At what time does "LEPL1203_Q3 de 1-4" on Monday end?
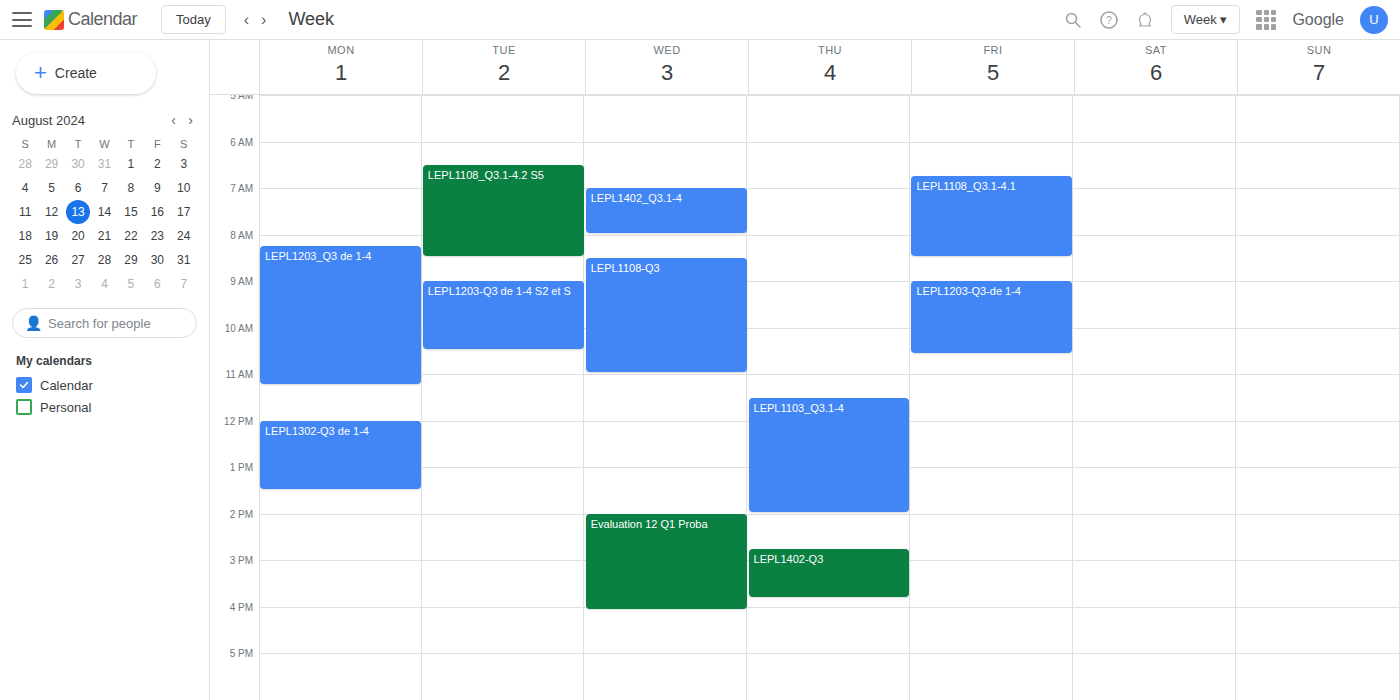
11:15 AM